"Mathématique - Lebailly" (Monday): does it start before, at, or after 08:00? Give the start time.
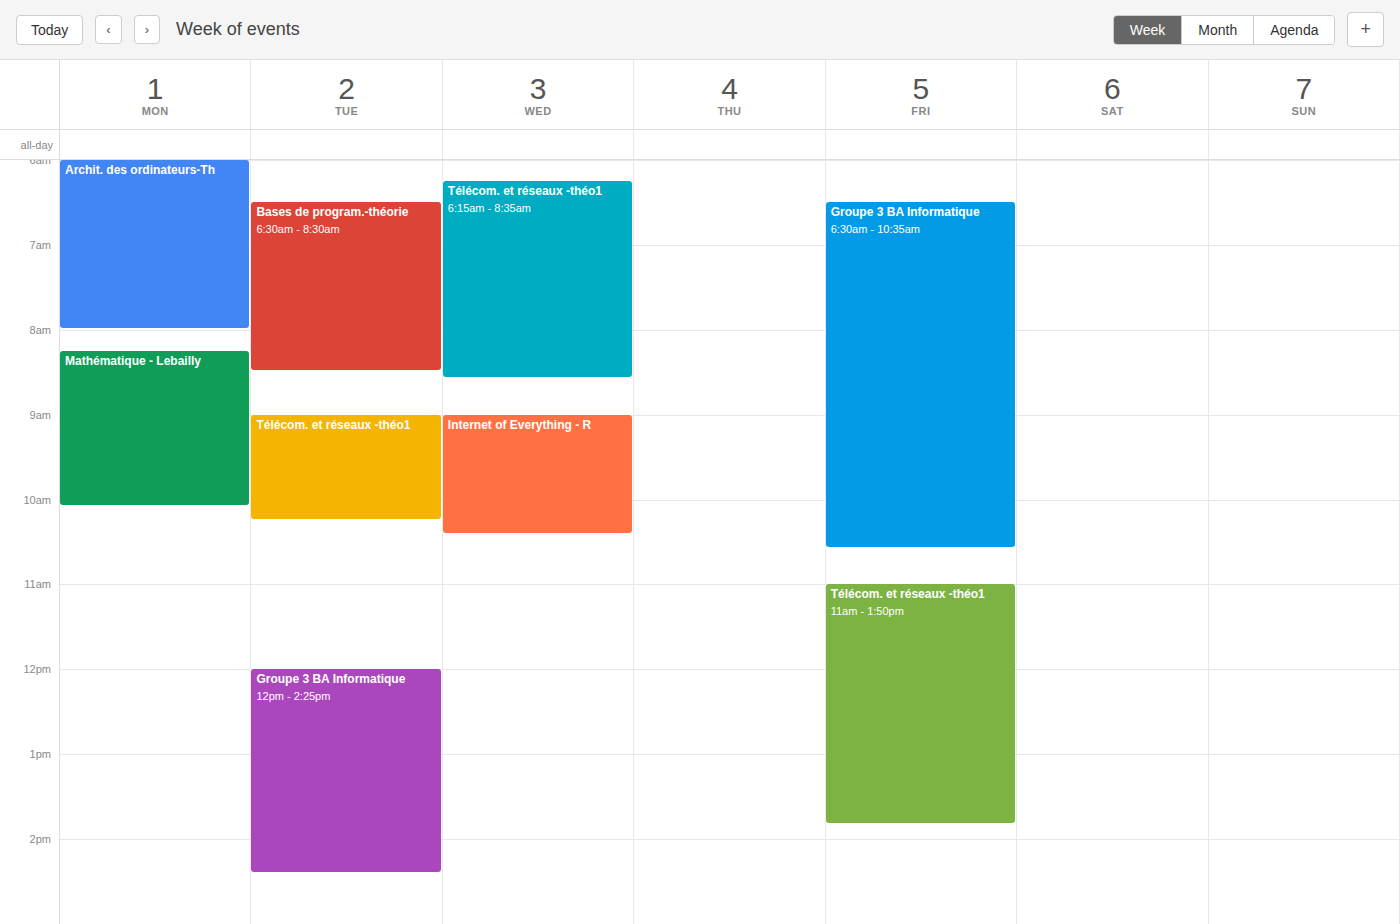
08:15 -- after 08:00, 15 minutes below the 08:00 line.